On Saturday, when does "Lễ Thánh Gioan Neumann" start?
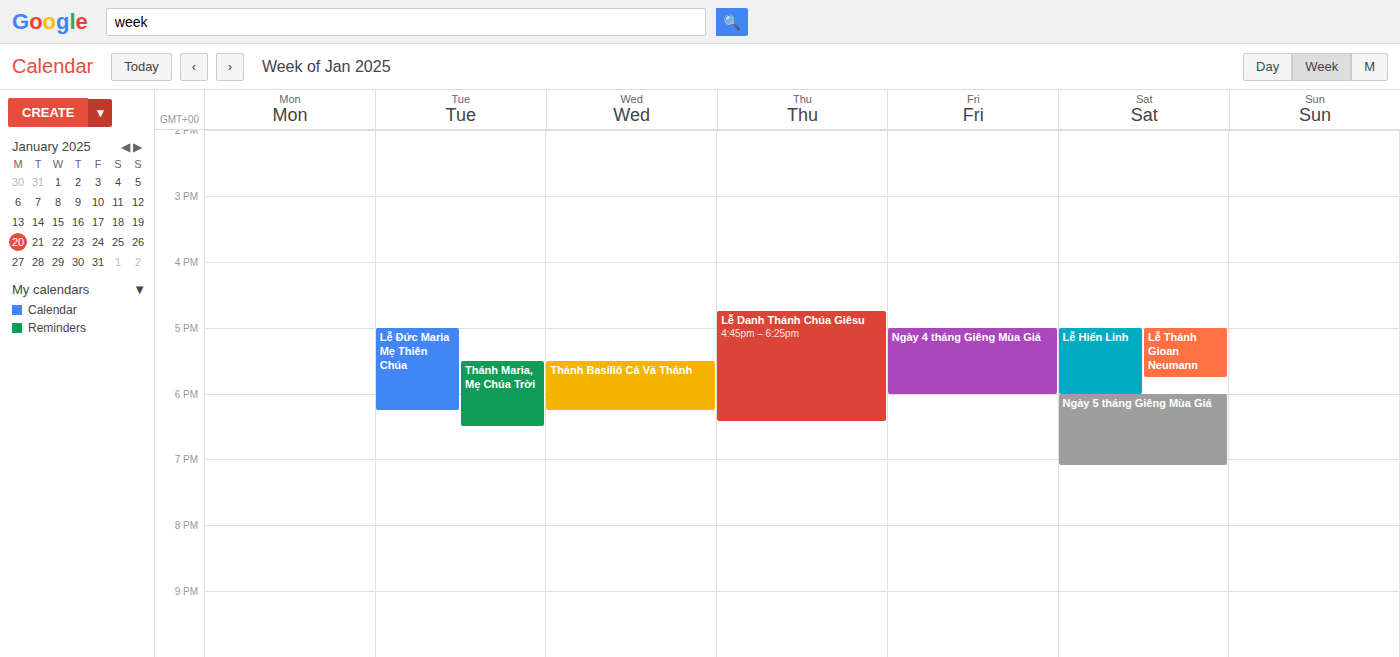
5:00 PM